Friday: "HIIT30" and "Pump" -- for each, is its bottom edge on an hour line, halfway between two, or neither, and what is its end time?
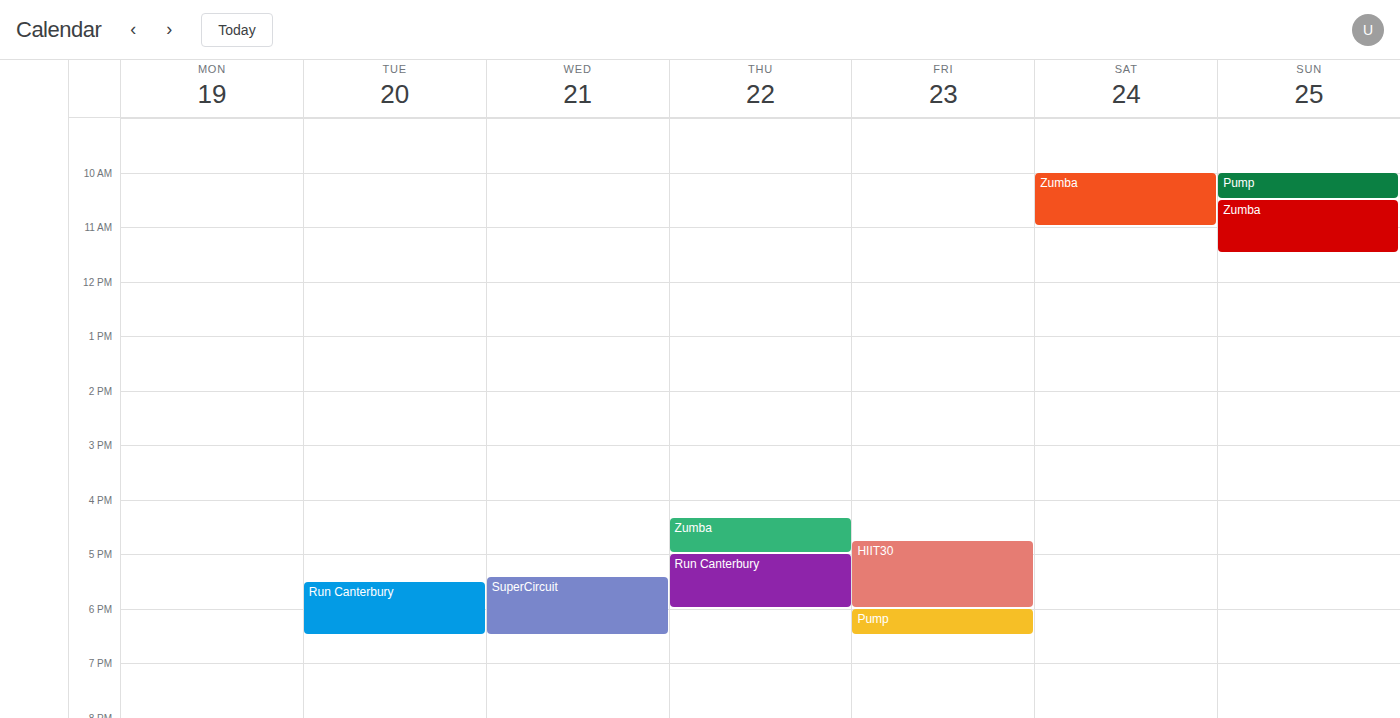
"HIIT30": 6:00 PM, exactly on the 6 PM line. "Pump": 6:30 PM, halfway between the 6 PM and 7 PM lines.